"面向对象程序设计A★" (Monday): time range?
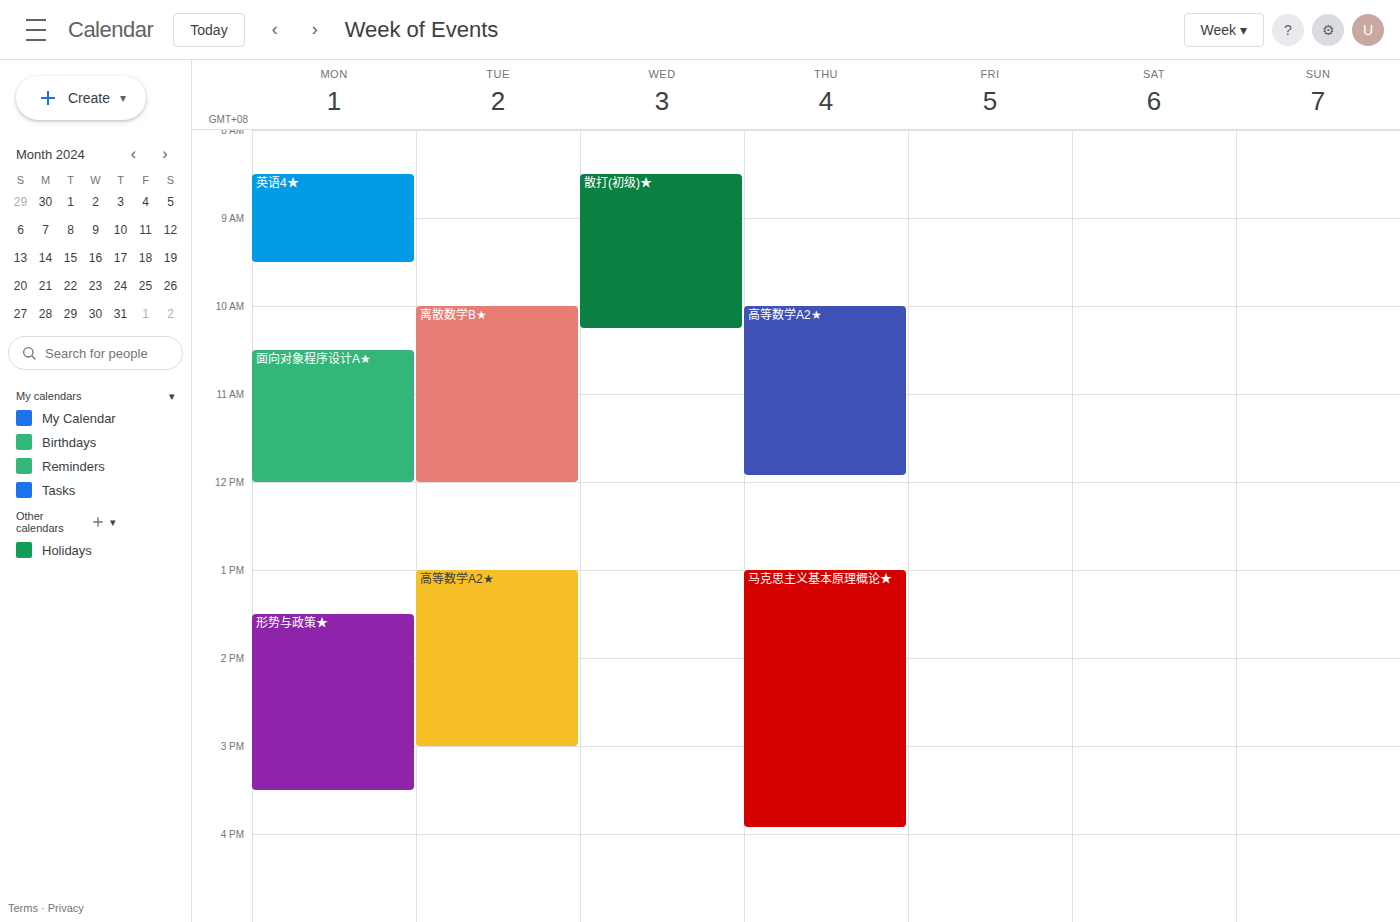
10:30 AM to 12:00 PM